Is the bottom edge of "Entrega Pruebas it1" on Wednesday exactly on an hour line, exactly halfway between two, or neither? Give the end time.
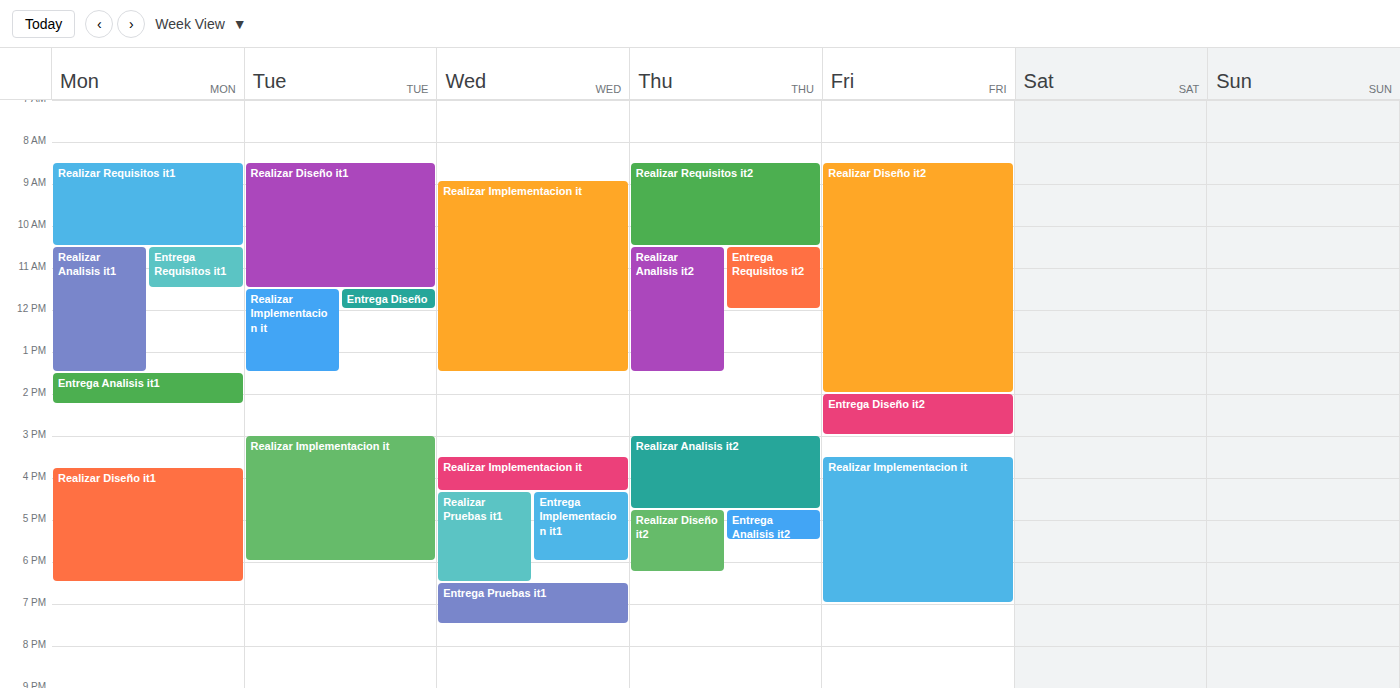
7:30 PM -- halfway between the 7 PM and 8 PM lines.